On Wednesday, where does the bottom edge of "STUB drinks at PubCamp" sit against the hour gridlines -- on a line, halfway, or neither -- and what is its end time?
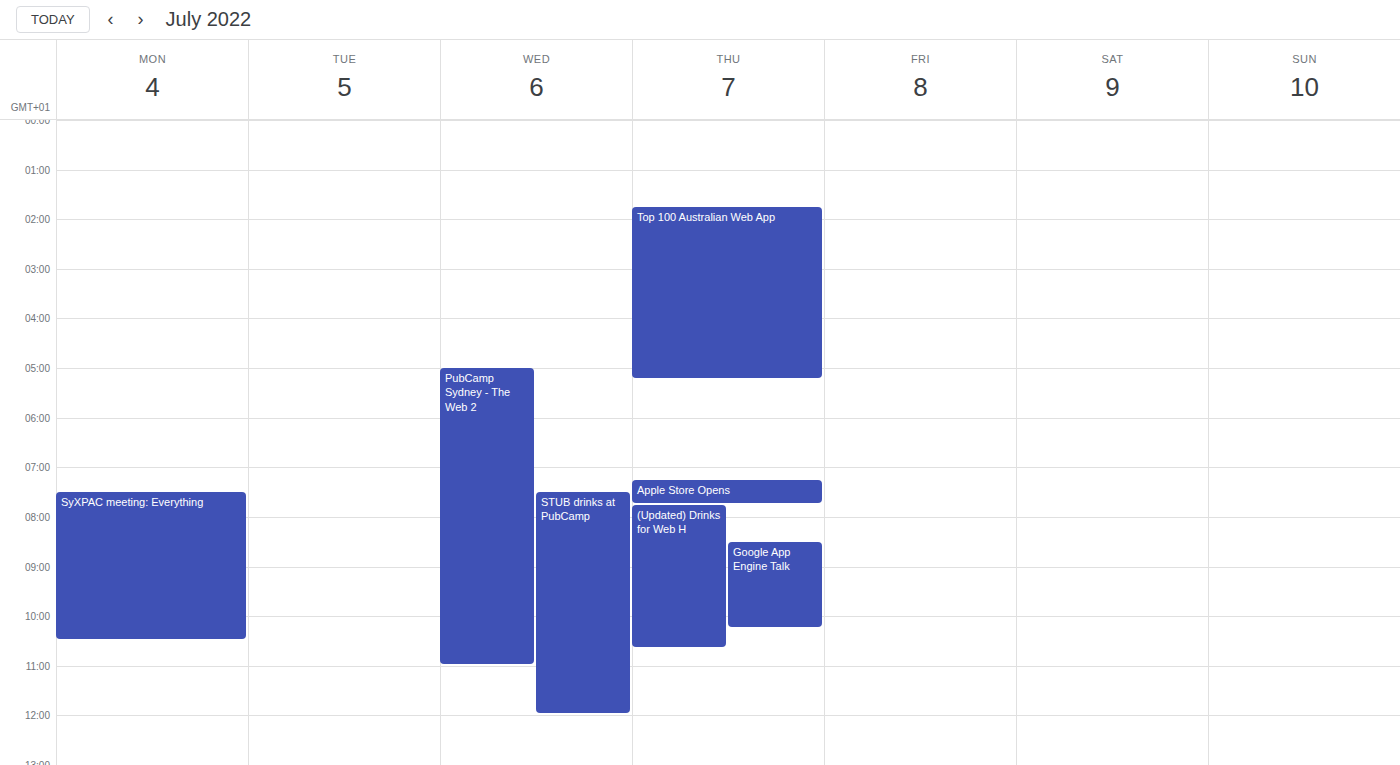
12:00 -- exactly on the 12:00 line.